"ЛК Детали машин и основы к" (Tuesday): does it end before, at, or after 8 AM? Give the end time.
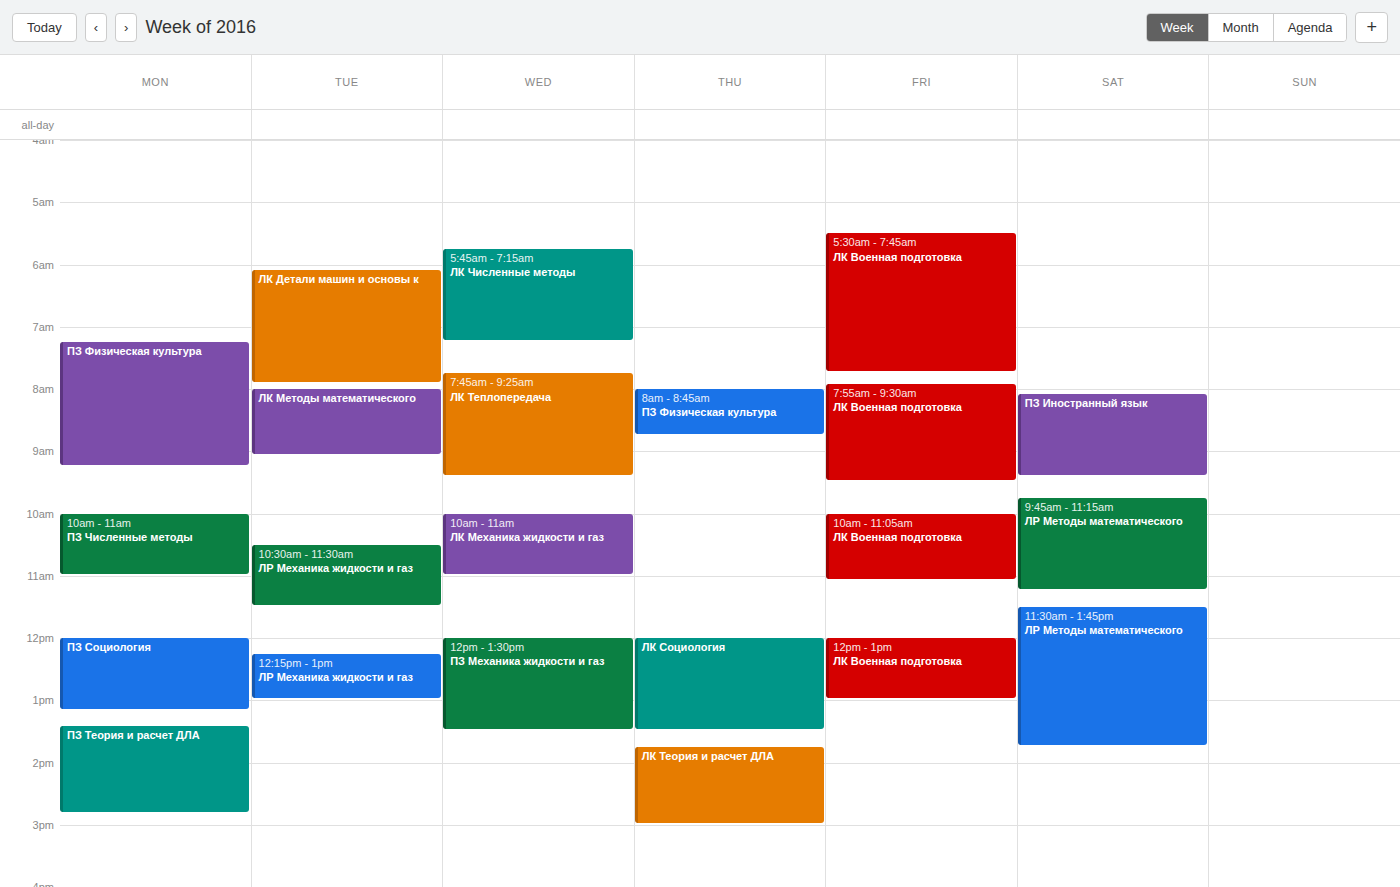
7:55 AM -- before 8 AM, 5 minutes above the 8 AM line.